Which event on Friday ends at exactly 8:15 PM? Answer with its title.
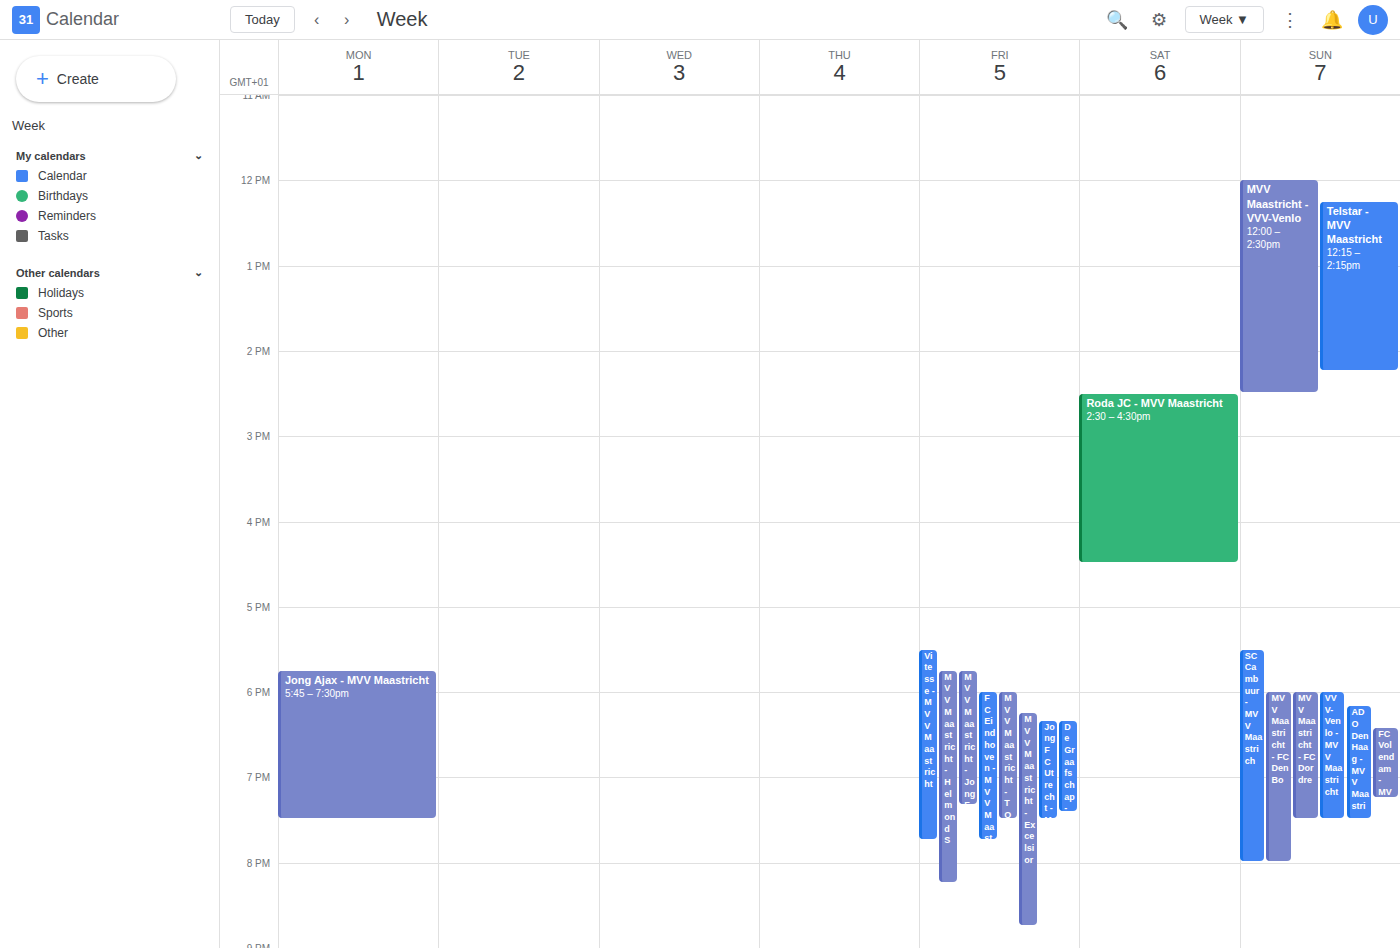
"MVV Maastricht - Helmond S"